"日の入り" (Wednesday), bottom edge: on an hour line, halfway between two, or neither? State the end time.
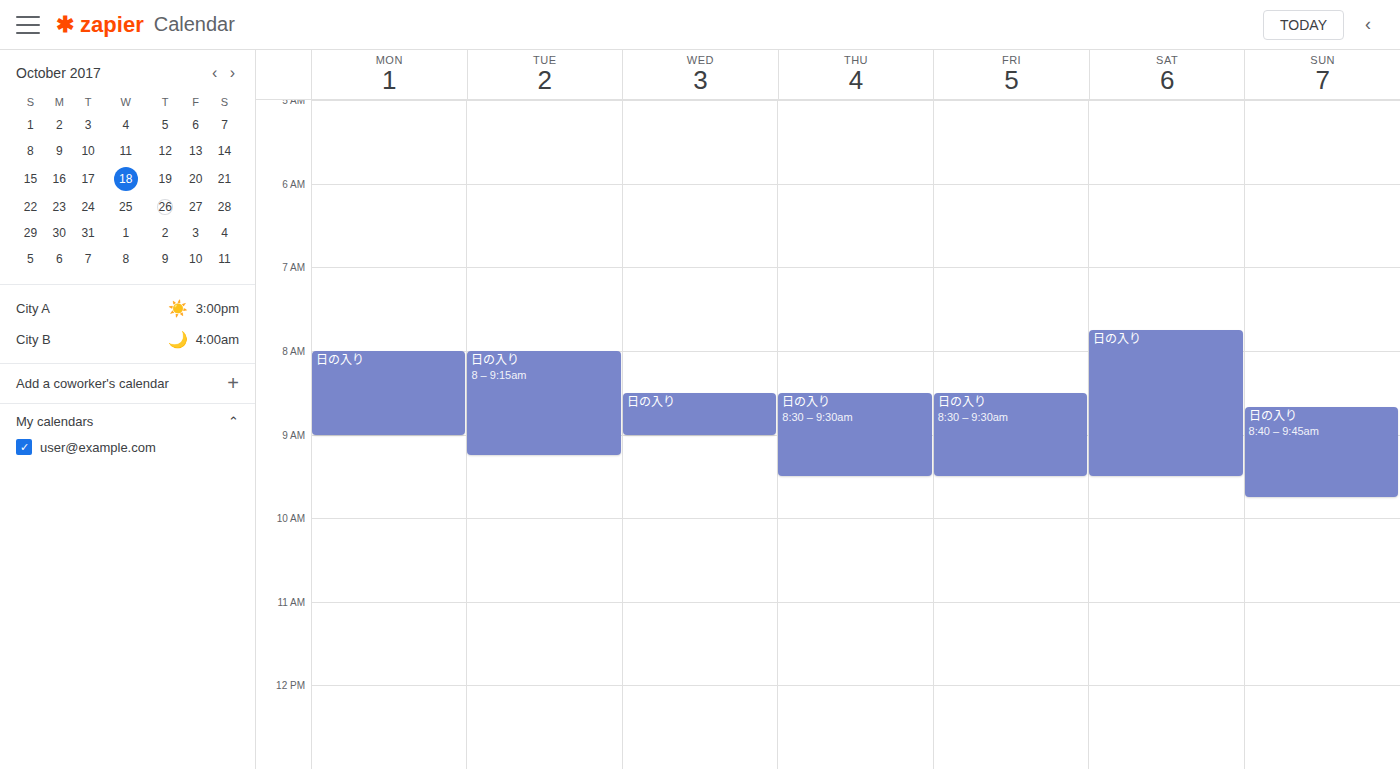
9:00 AM -- exactly on the 9 AM line.